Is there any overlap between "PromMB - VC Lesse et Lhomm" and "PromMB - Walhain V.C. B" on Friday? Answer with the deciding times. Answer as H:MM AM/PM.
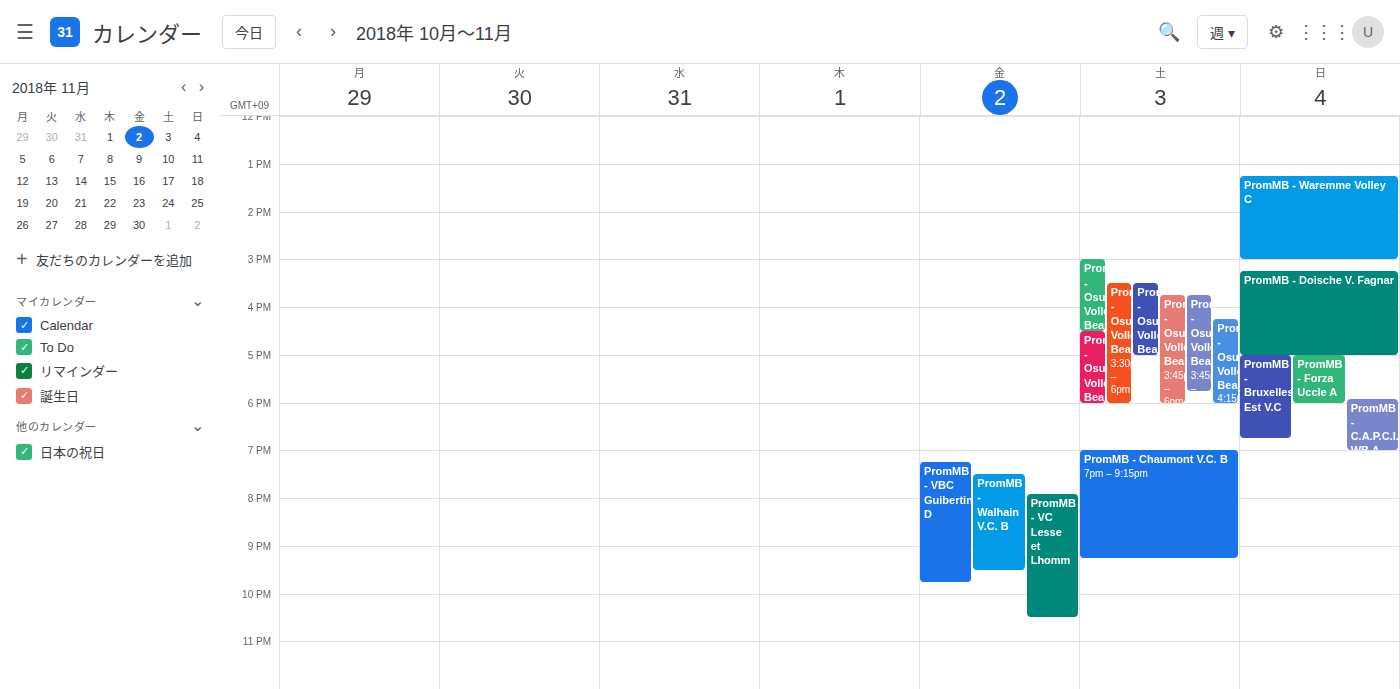
"PromMB - VC Lesse et Lhomm" starts at 7:55 PM, before "PromMB - Walhain V.C. B" ends at 9:30 PM -- they overlap.